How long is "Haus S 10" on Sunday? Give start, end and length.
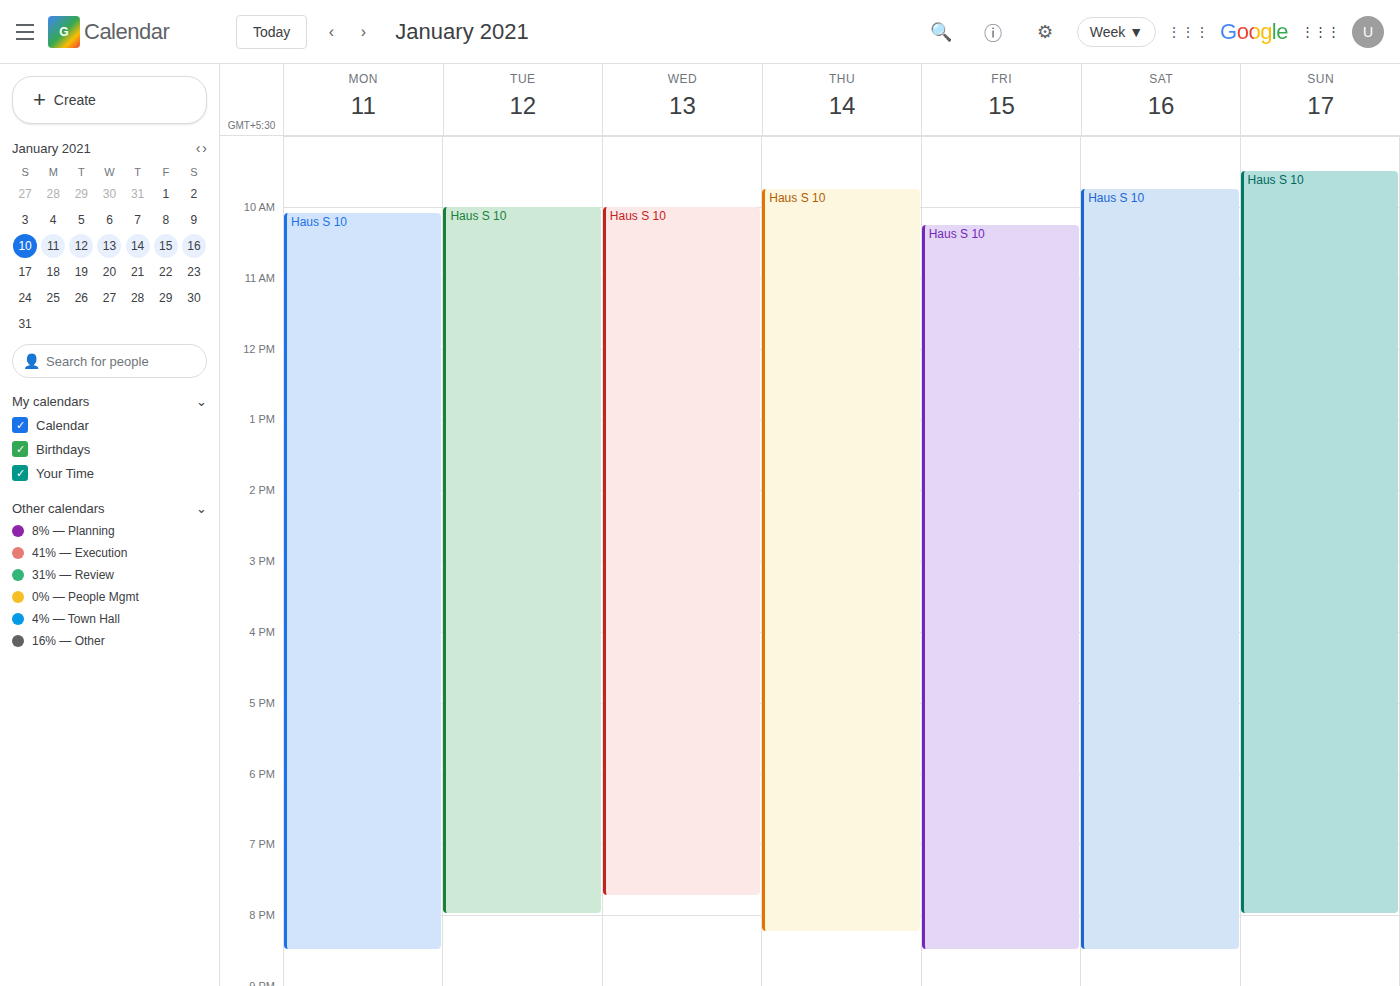
9:30 AM to 8:00 PM, 10 hours 30 minutes